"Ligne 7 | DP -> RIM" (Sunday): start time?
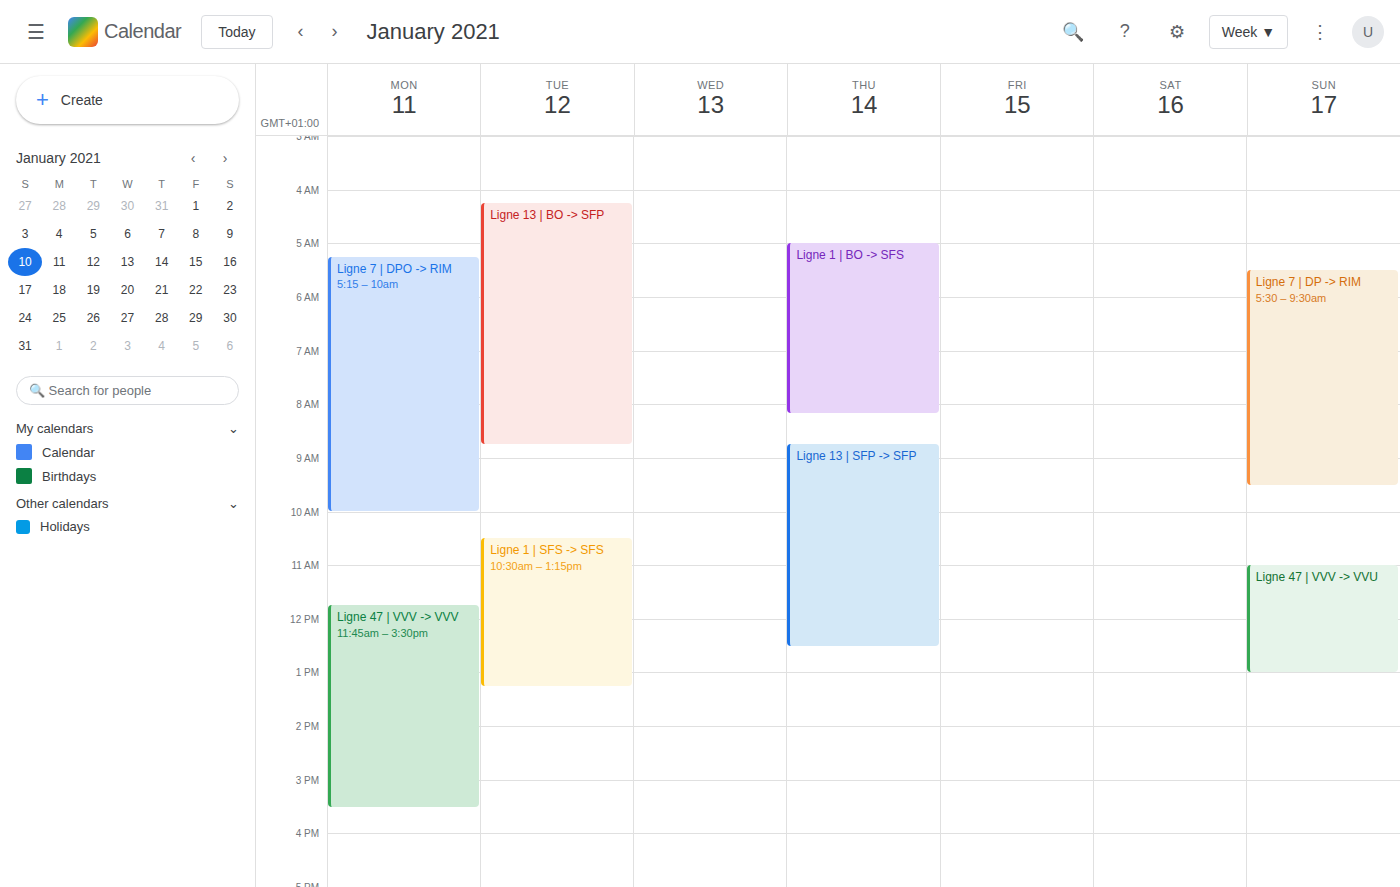
5:30 AM